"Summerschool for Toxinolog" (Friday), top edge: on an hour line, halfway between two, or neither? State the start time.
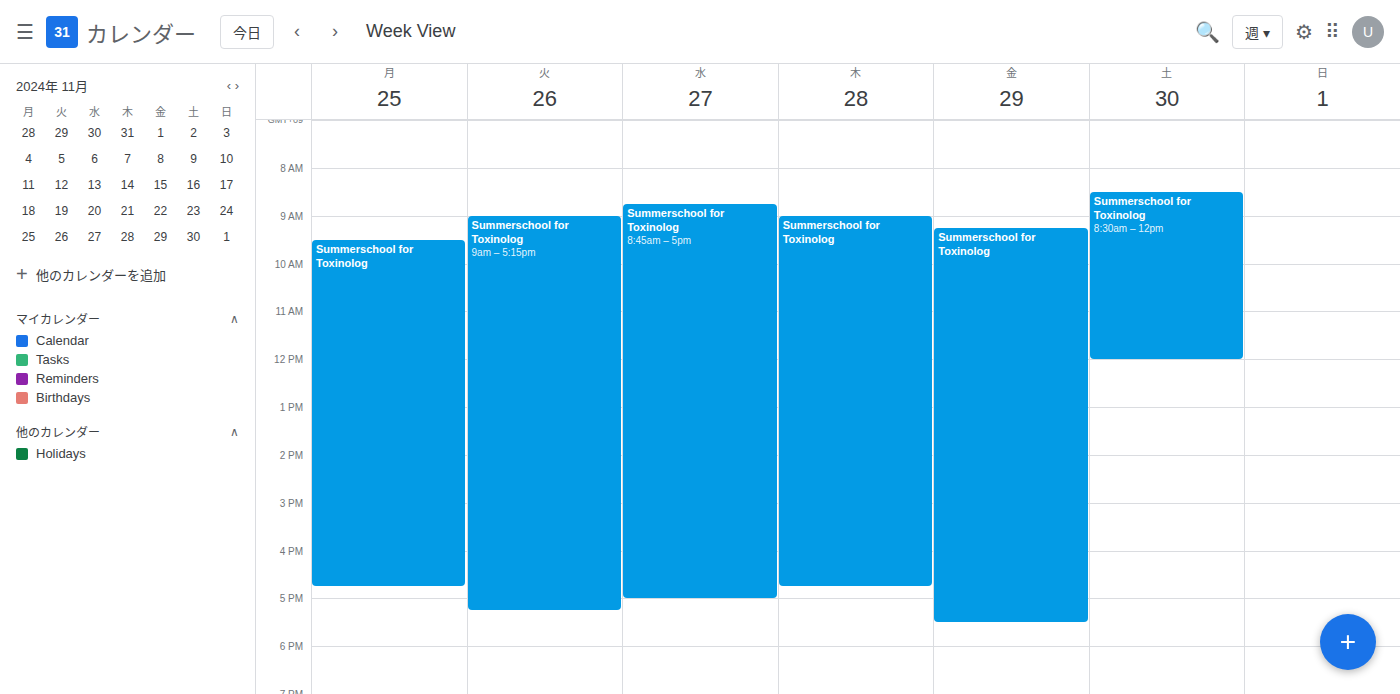
9:15 AM -- neither: a quarter of the way from the 9 AM line to the 10 AM line.